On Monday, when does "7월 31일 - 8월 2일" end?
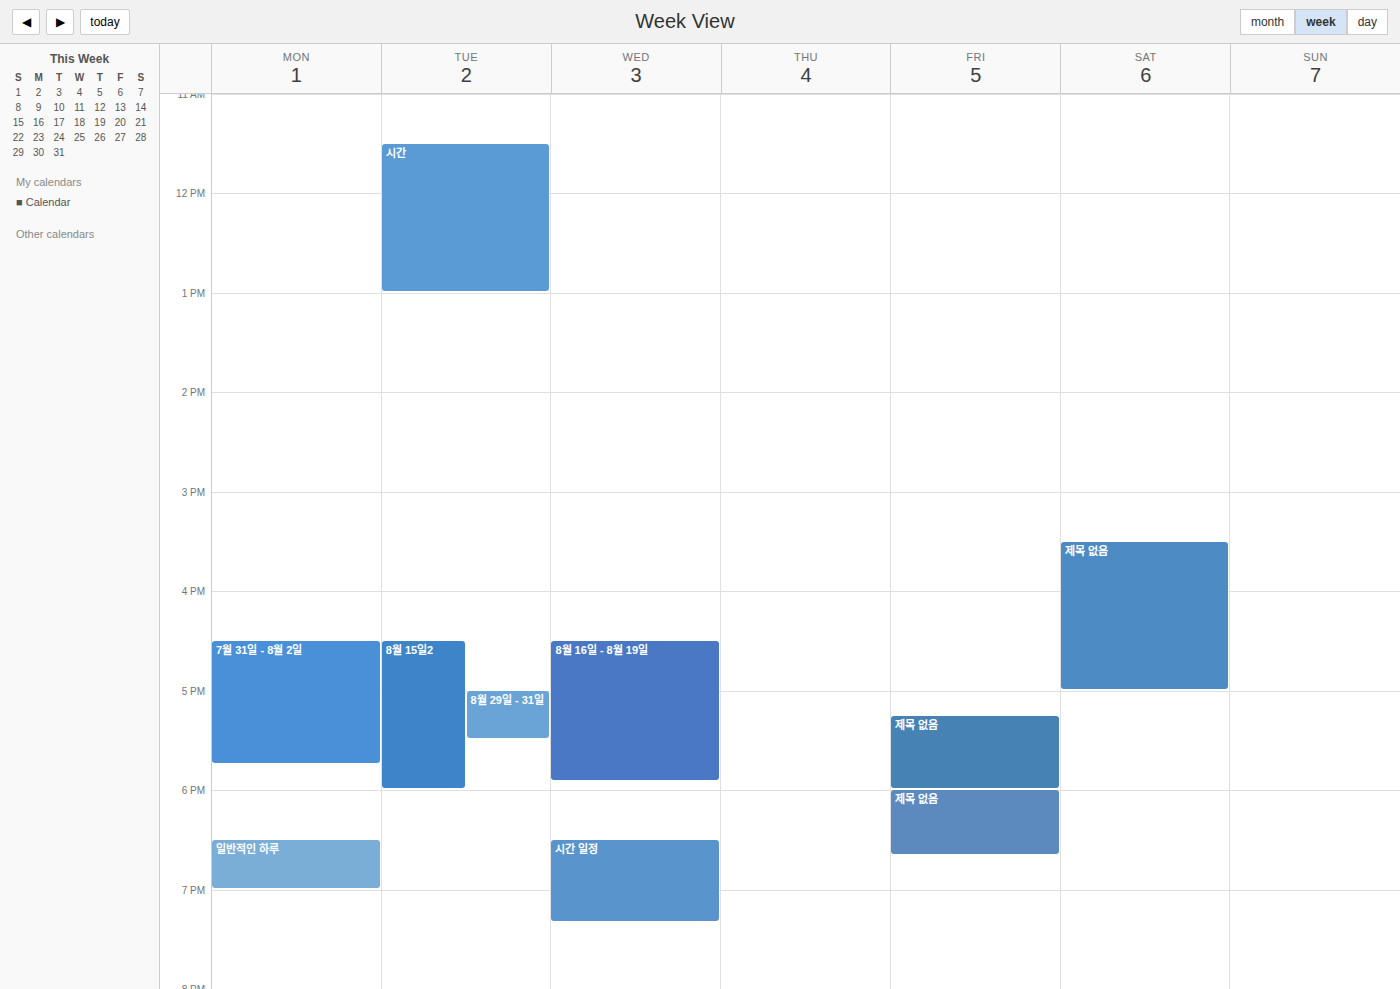
5:45 PM